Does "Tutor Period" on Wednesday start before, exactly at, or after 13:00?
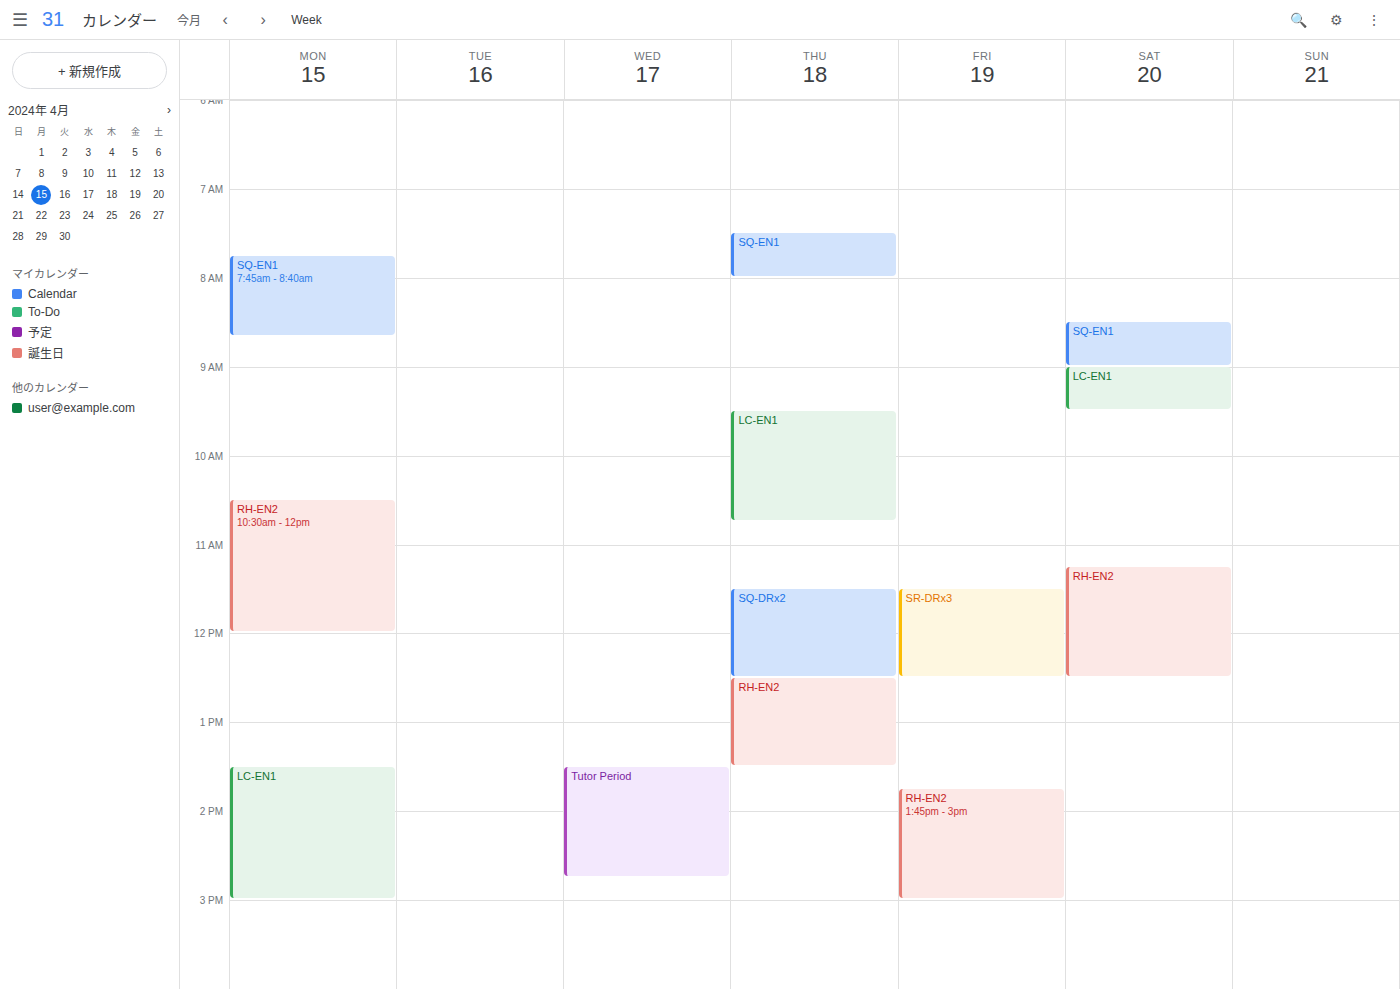
13:30 -- after 13:00, 30 minutes below the 13:00 line.